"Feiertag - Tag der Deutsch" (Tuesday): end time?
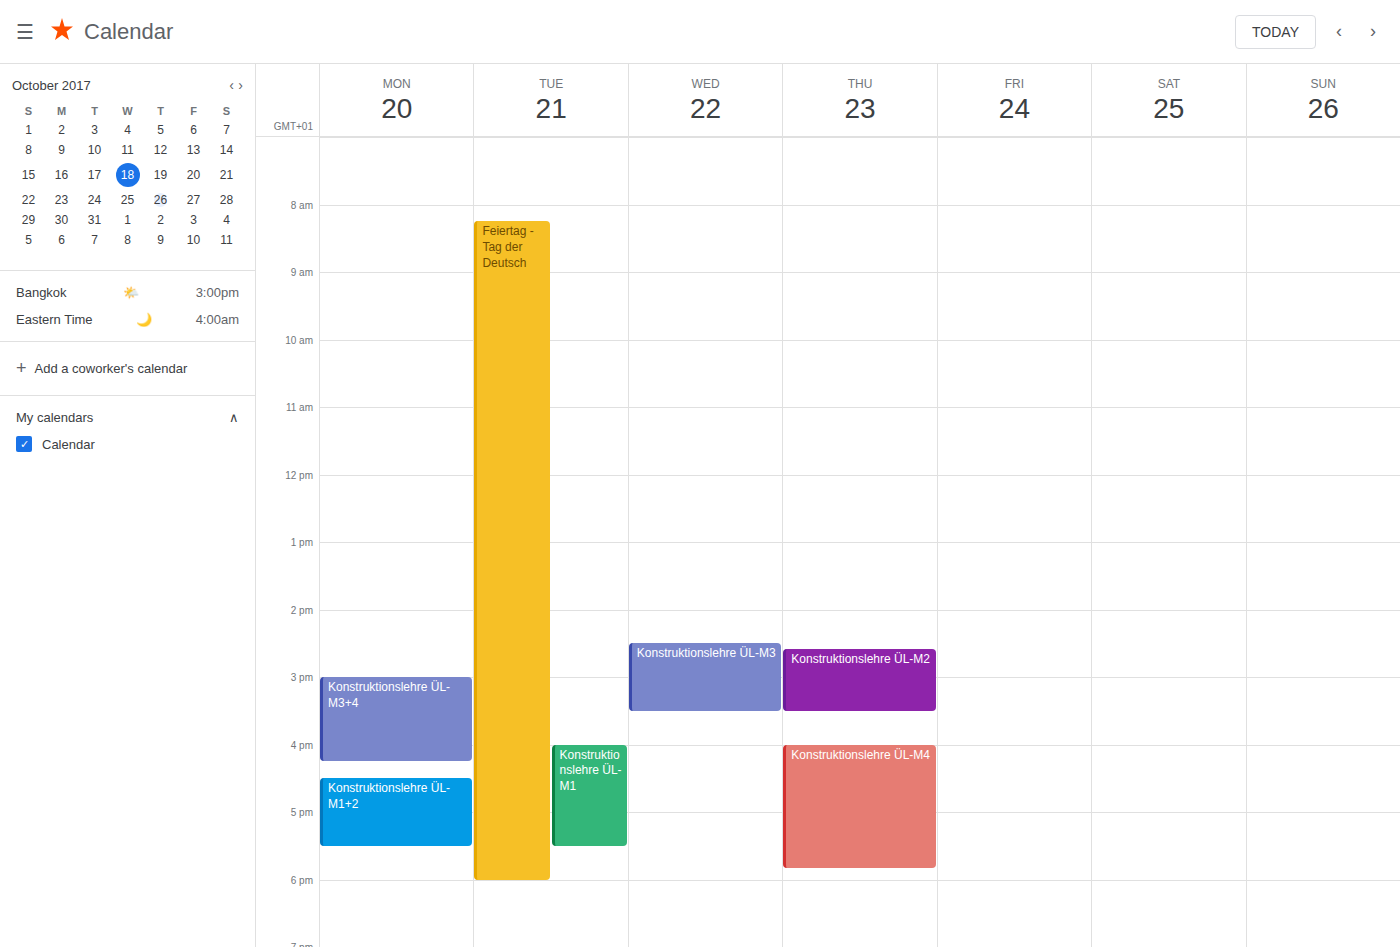
18:00